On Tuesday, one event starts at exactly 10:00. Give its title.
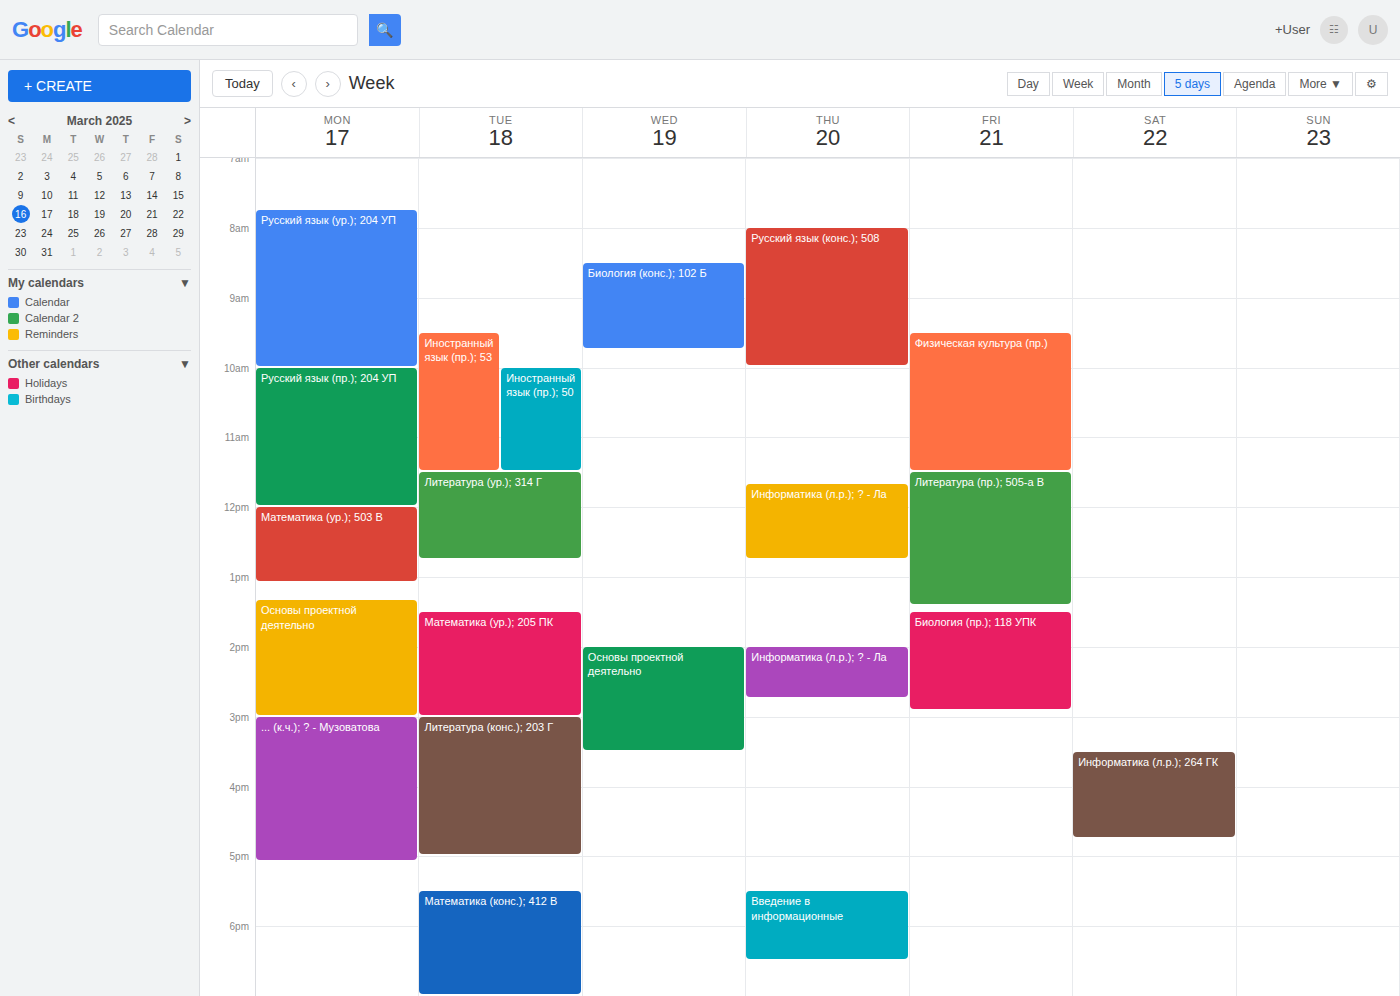
"Иностранный язык (пр.); 50"